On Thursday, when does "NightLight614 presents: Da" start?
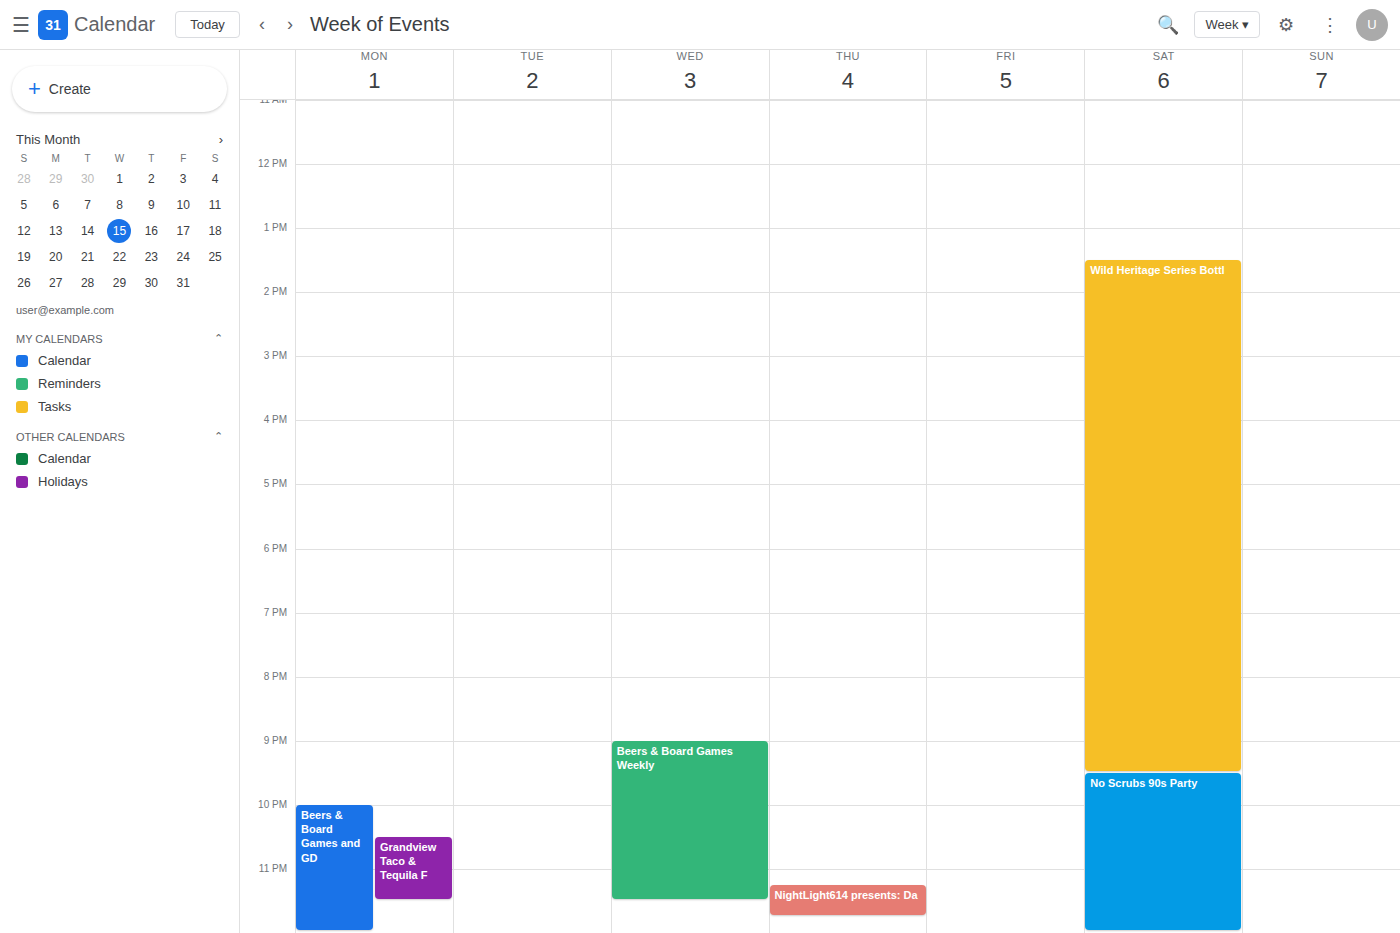
11:15 PM